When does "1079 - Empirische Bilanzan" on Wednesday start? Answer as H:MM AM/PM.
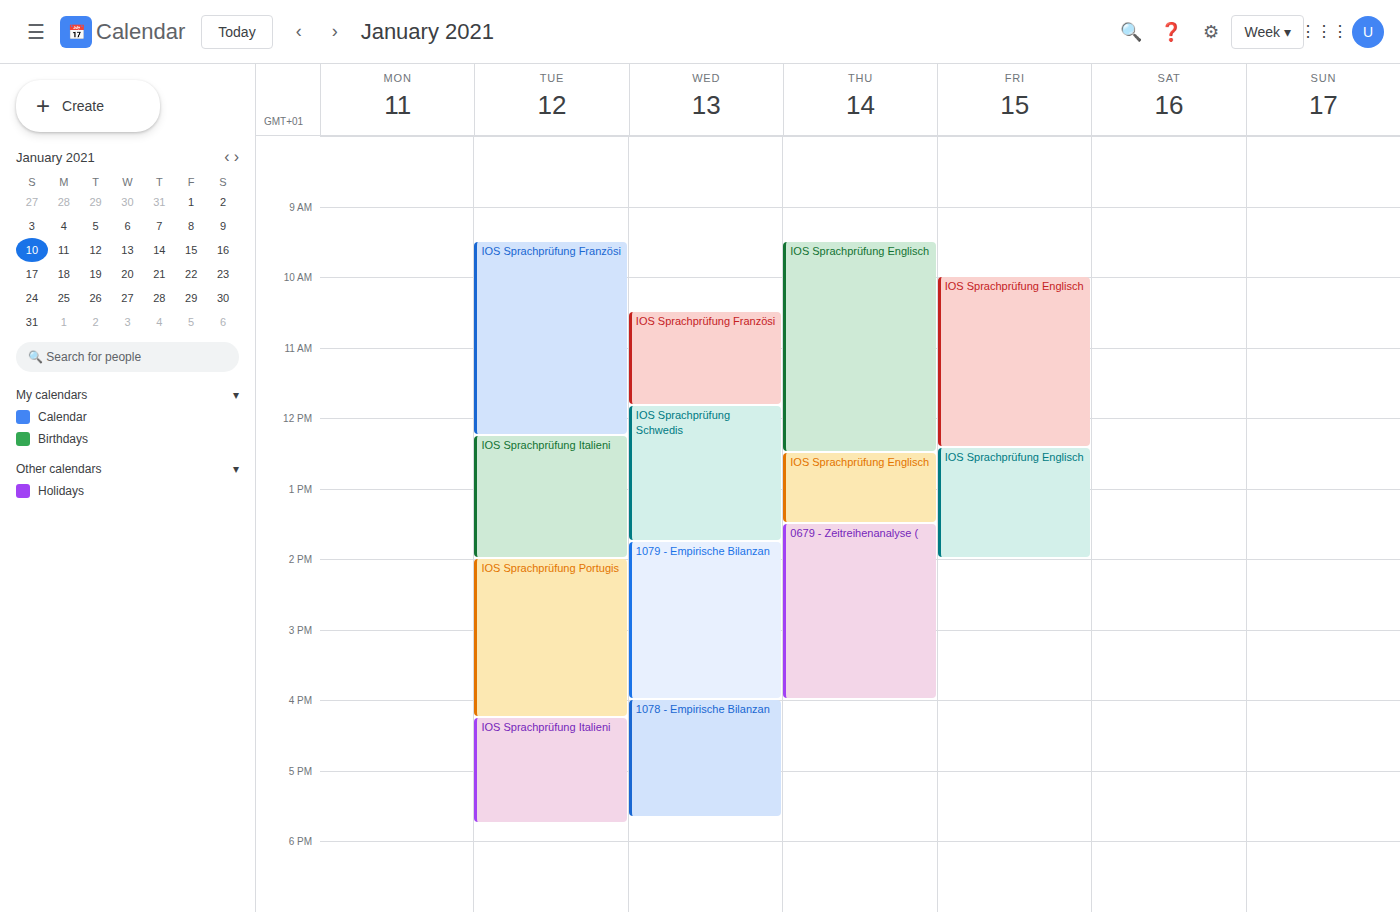
1:45 PM